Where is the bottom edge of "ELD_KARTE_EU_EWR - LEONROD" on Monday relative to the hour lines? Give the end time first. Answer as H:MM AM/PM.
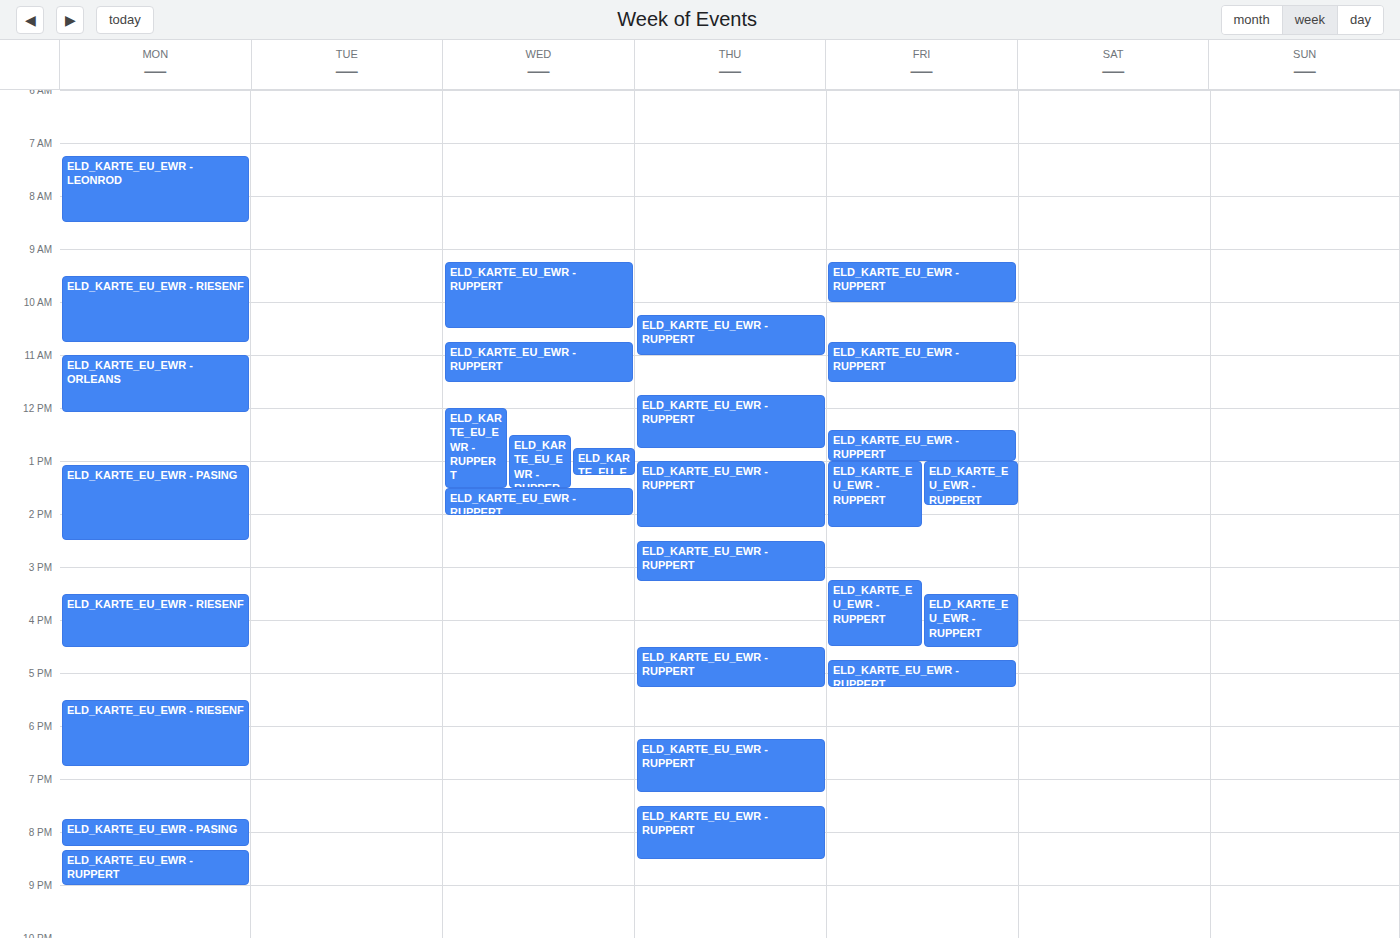
8:30 AM -- halfway between the 8 AM and 9 AM lines.